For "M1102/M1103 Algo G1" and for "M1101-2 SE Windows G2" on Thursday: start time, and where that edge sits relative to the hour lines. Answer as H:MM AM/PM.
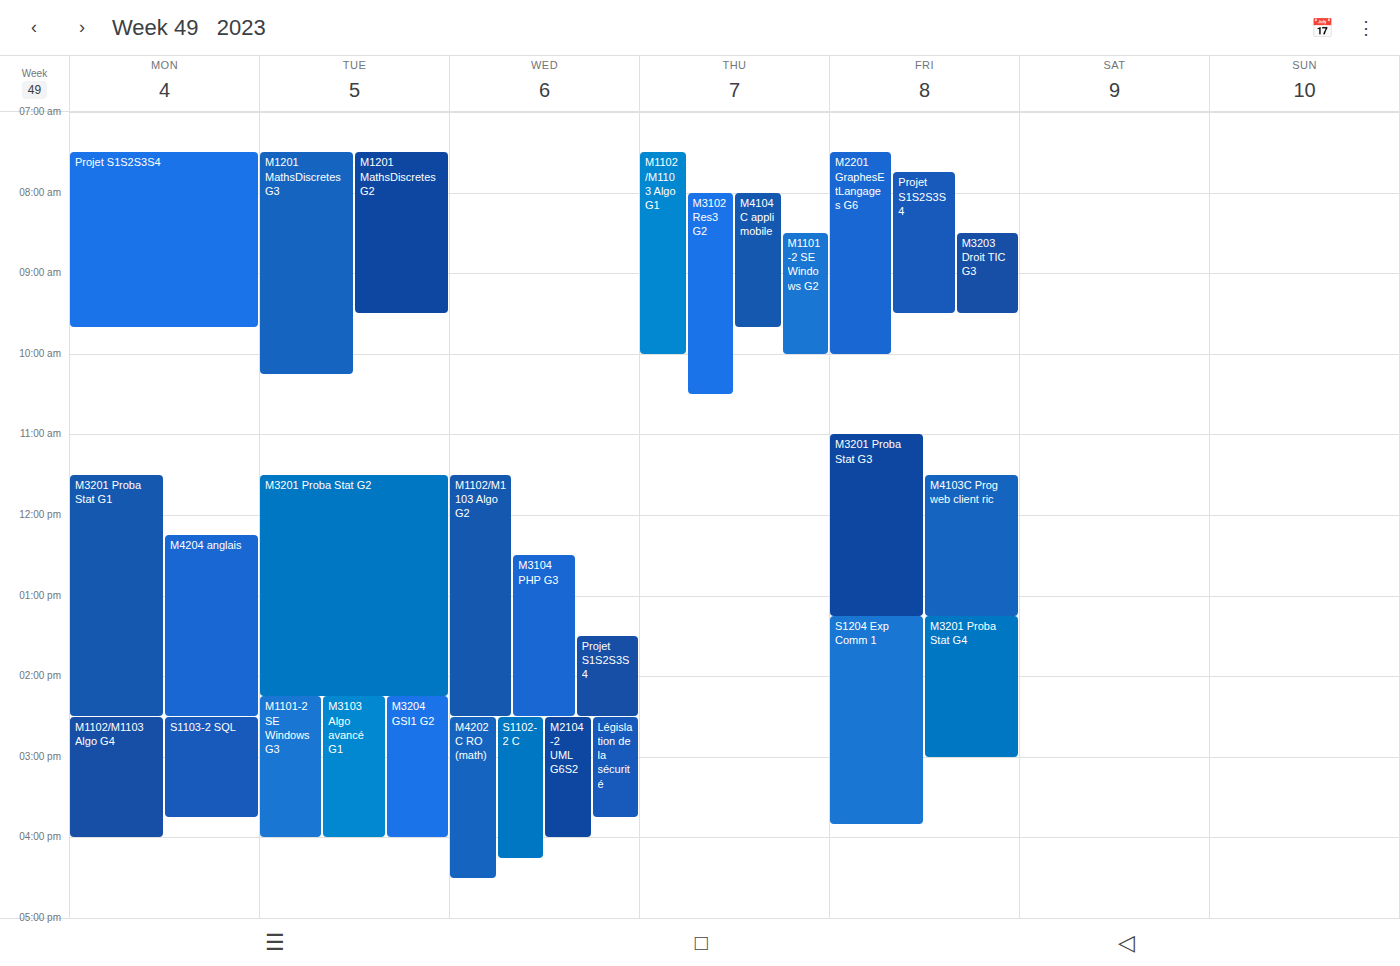
"M1102/M1103 Algo G1": 7:30 AM, halfway between the 7 AM and 8 AM lines. "M1101-2 SE Windows G2": 8:30 AM, halfway between the 8 AM and 9 AM lines.